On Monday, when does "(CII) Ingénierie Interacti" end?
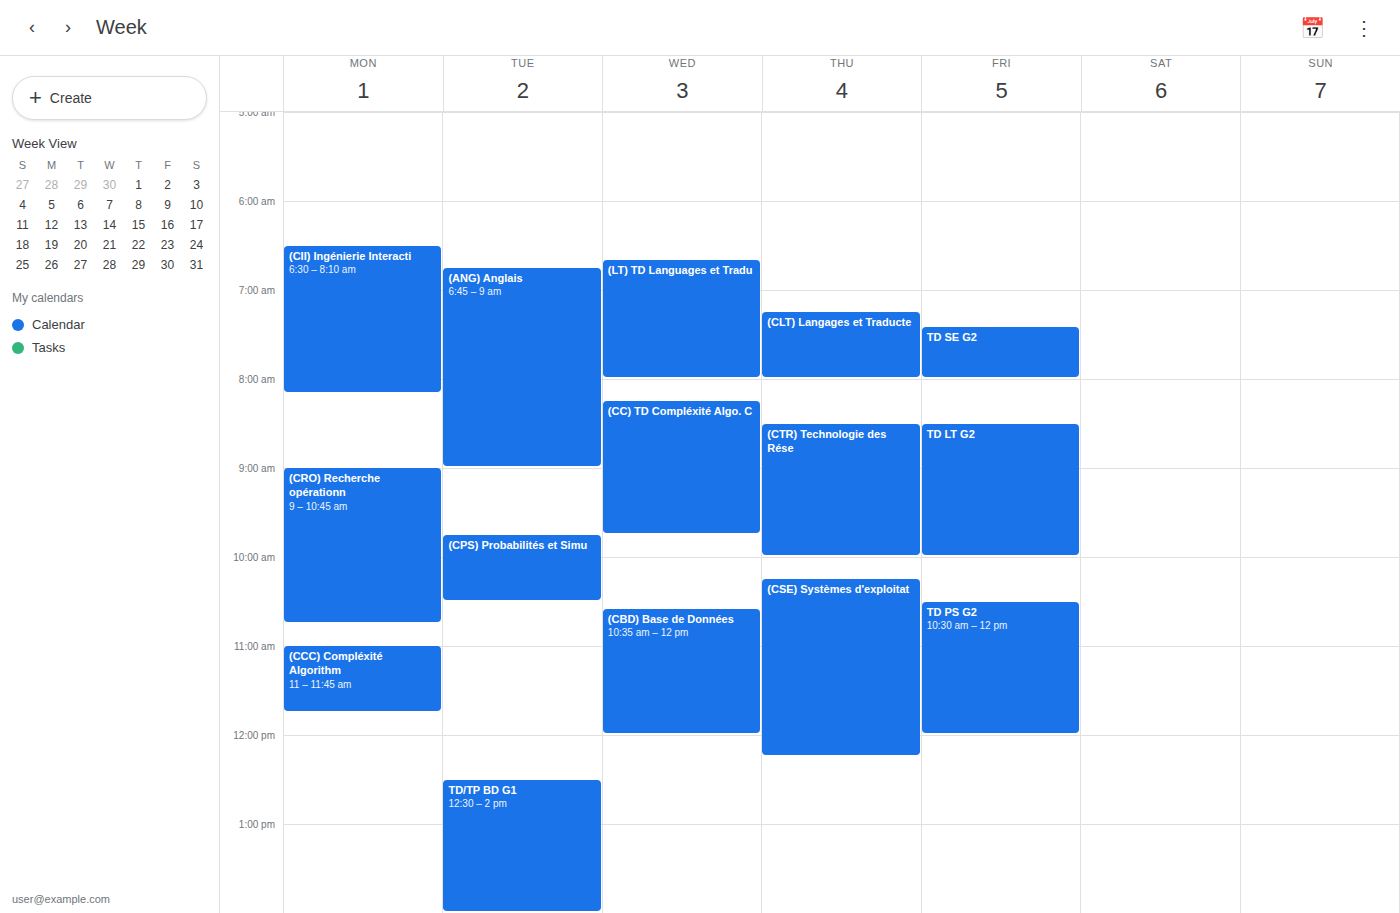
8:10 AM